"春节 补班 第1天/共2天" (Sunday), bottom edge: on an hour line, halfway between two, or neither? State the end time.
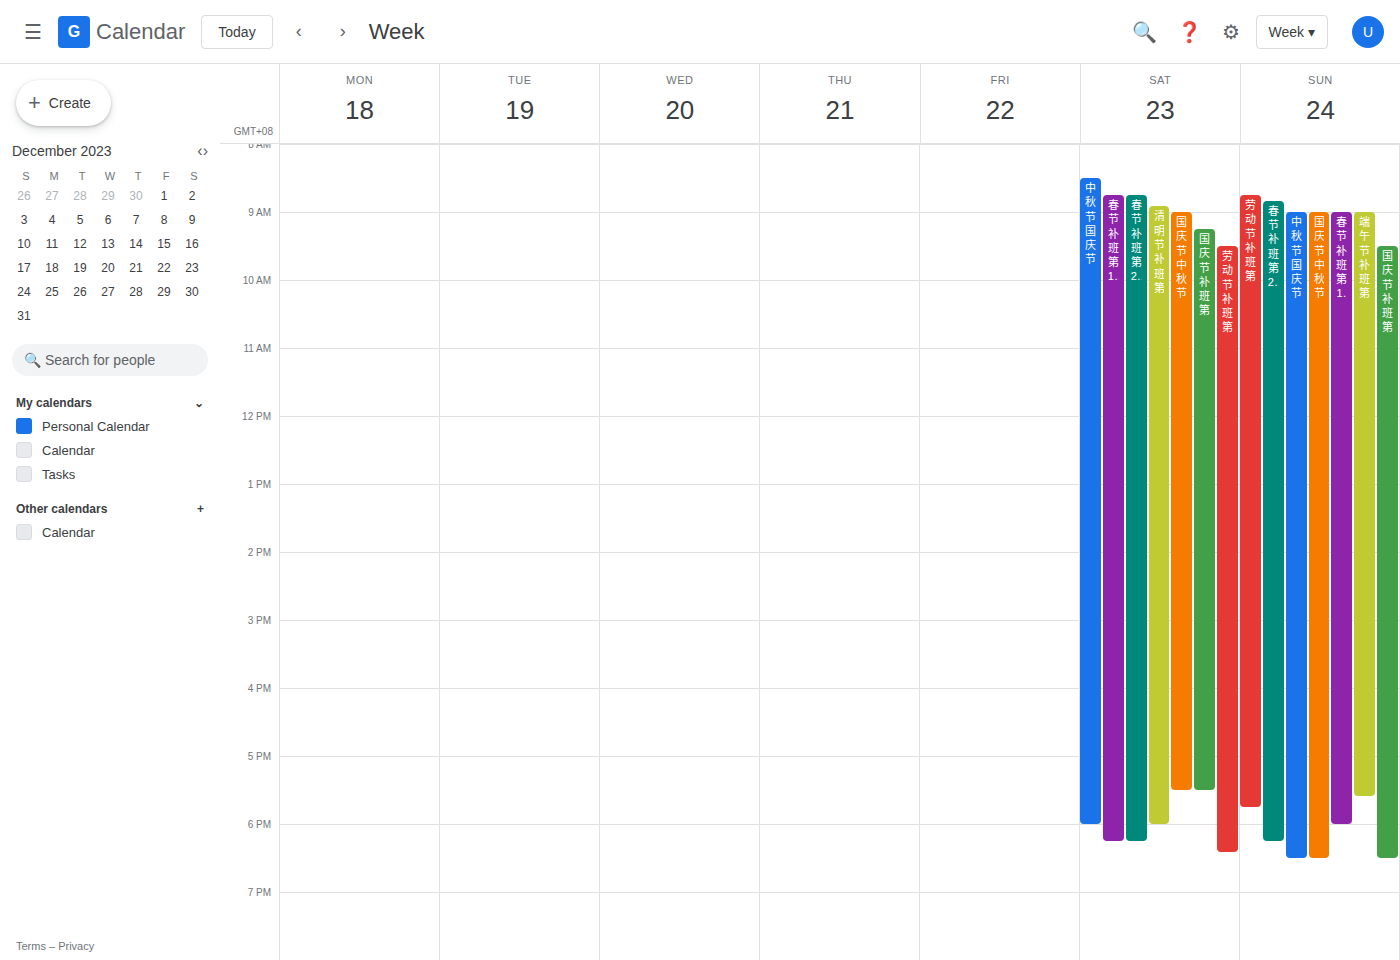
6:00 PM -- exactly on the 6 PM line.